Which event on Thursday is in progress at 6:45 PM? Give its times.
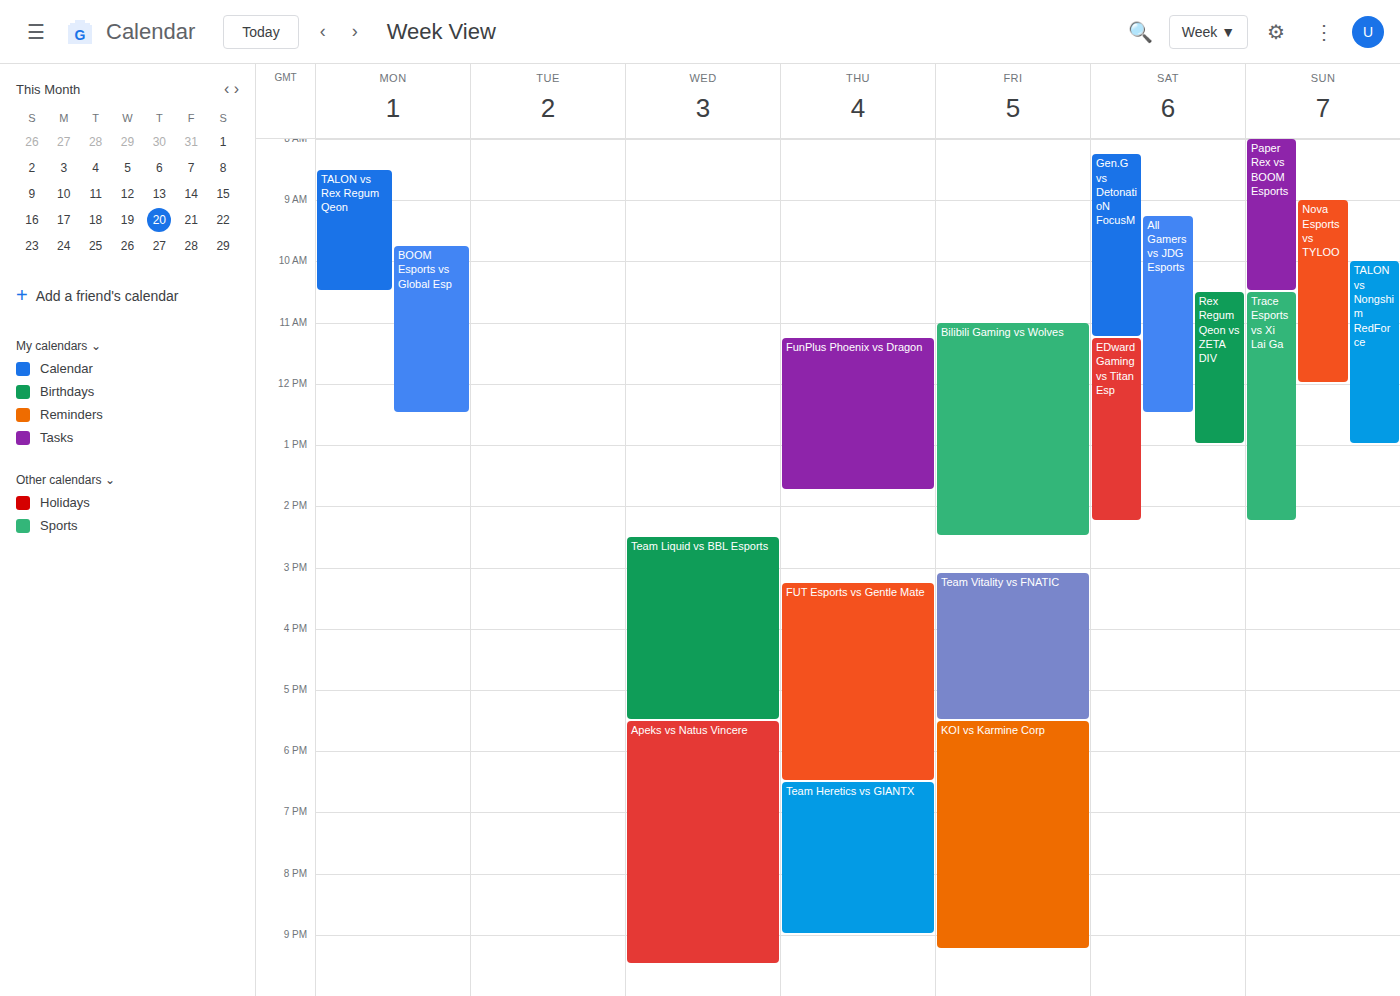
"Team Heretics vs GIANTX", 6:30 PM to 9:00 PM